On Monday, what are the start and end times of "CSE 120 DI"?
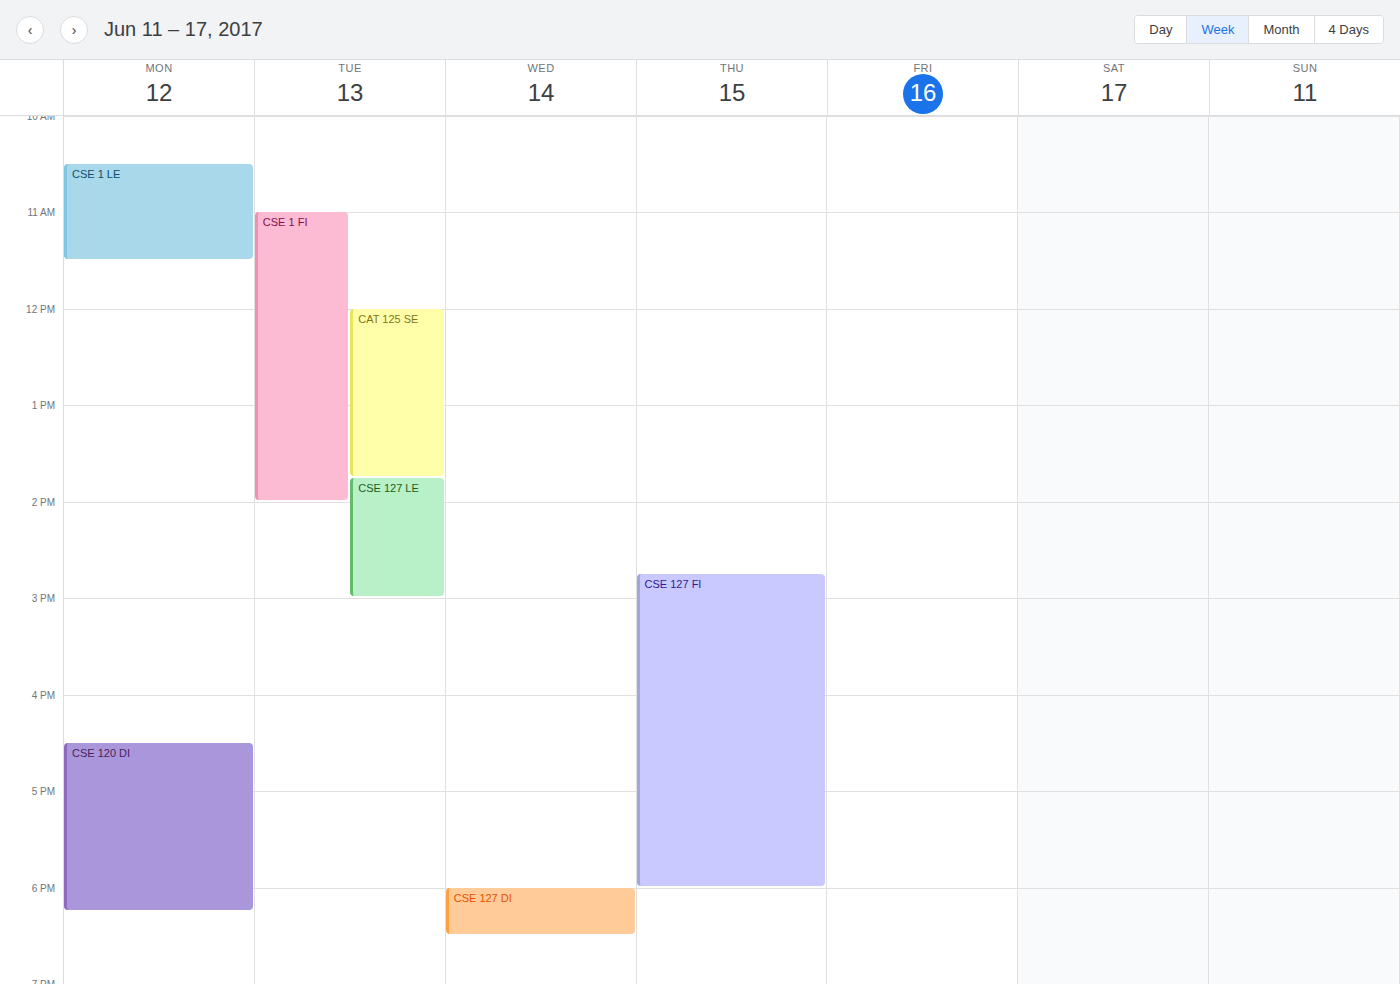
4:30 PM to 6:15 PM